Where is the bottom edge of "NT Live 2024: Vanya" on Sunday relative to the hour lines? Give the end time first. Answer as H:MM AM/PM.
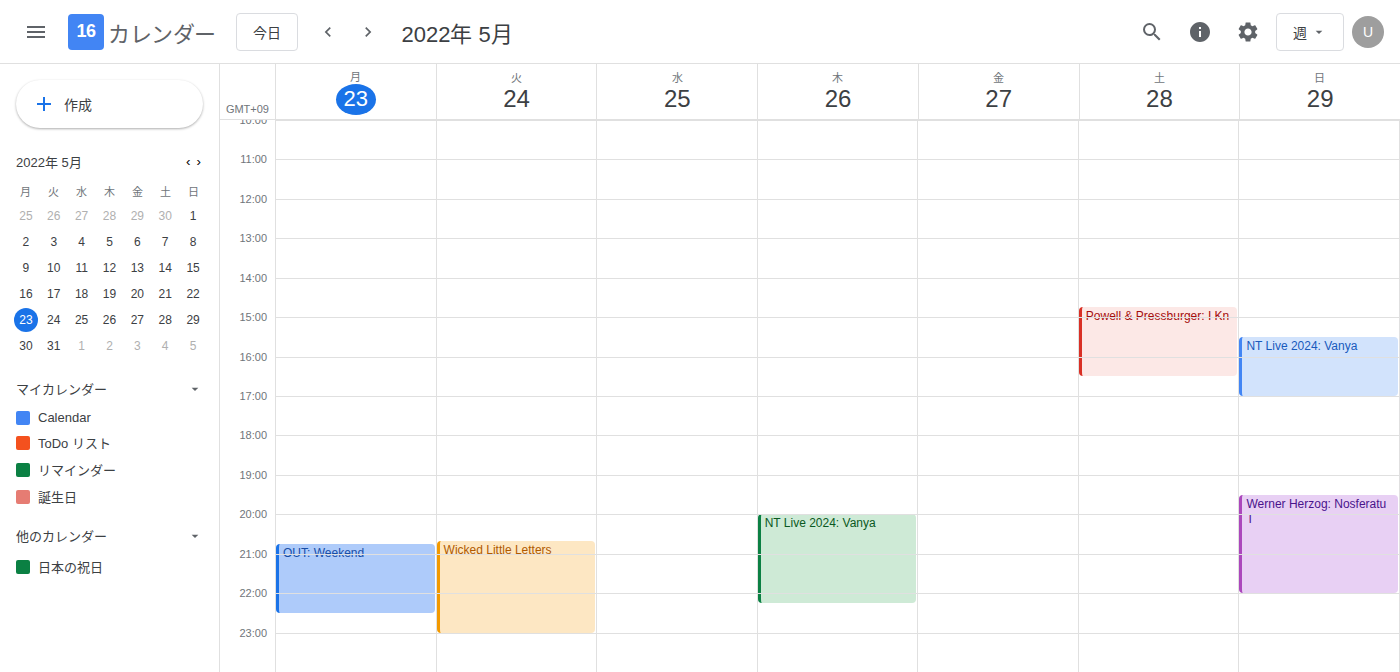
5:00 PM -- exactly on the 5 PM line.